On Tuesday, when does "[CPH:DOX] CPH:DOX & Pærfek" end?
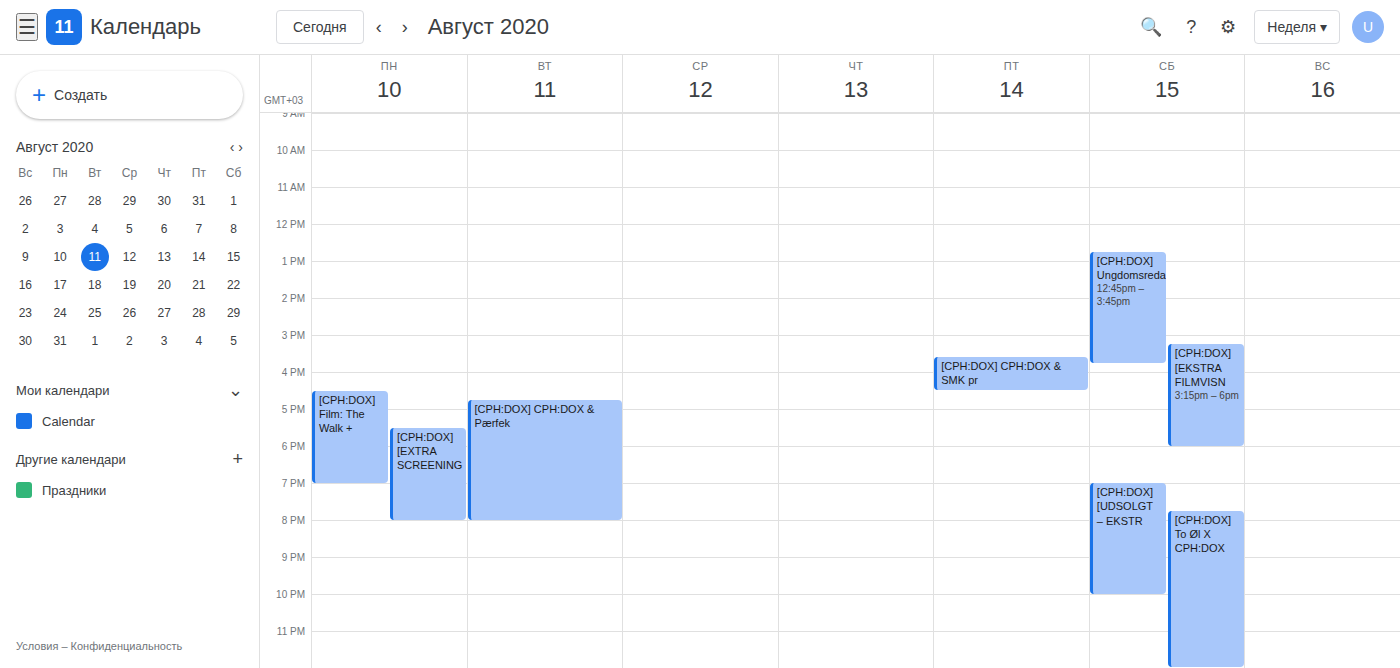
8:00 PM